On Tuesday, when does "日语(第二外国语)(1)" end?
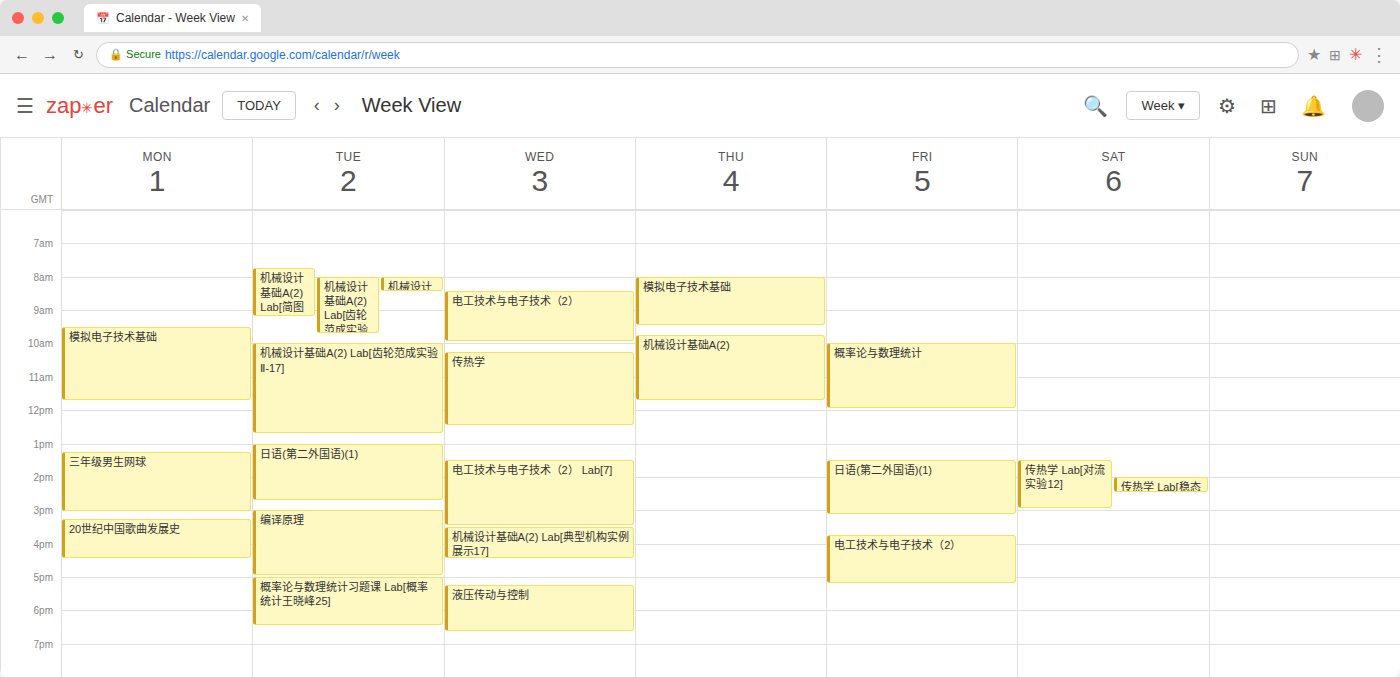
2:45 PM